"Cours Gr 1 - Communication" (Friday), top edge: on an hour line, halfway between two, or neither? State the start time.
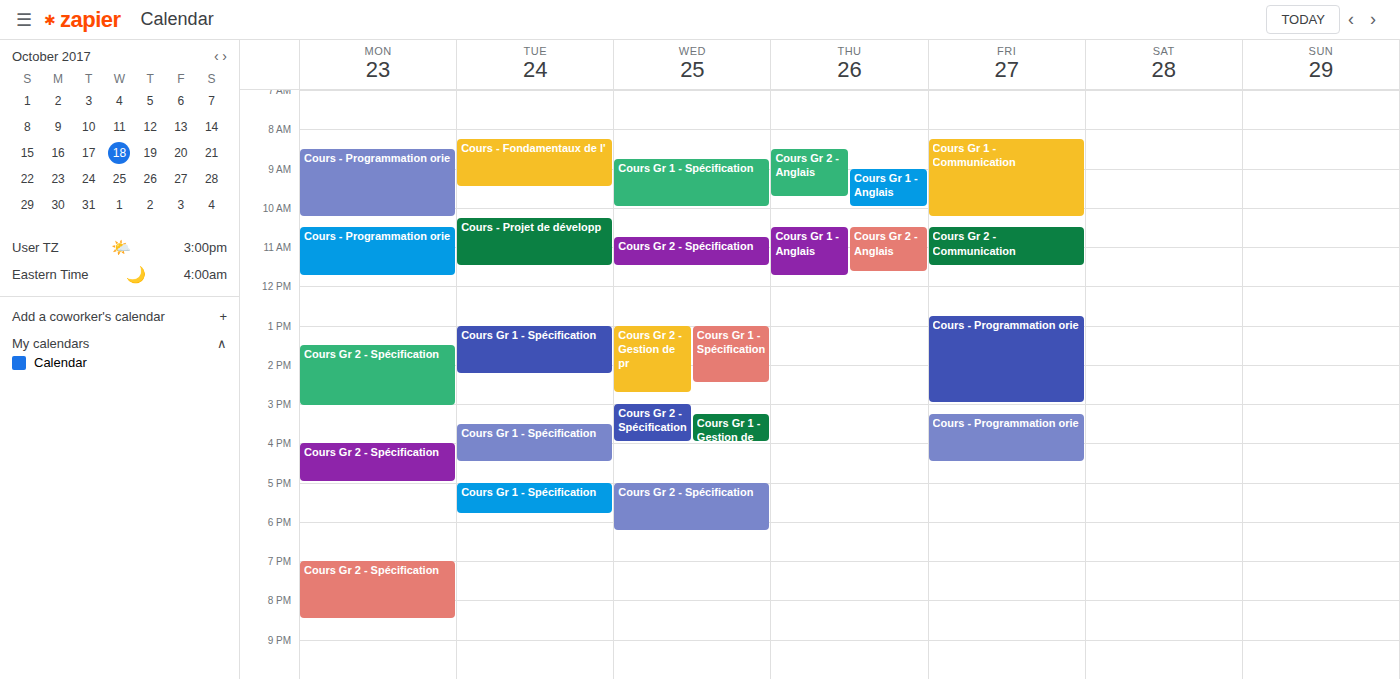
08:15 -- neither: a quarter of the way from the 08:00 line to the 09:00 line.